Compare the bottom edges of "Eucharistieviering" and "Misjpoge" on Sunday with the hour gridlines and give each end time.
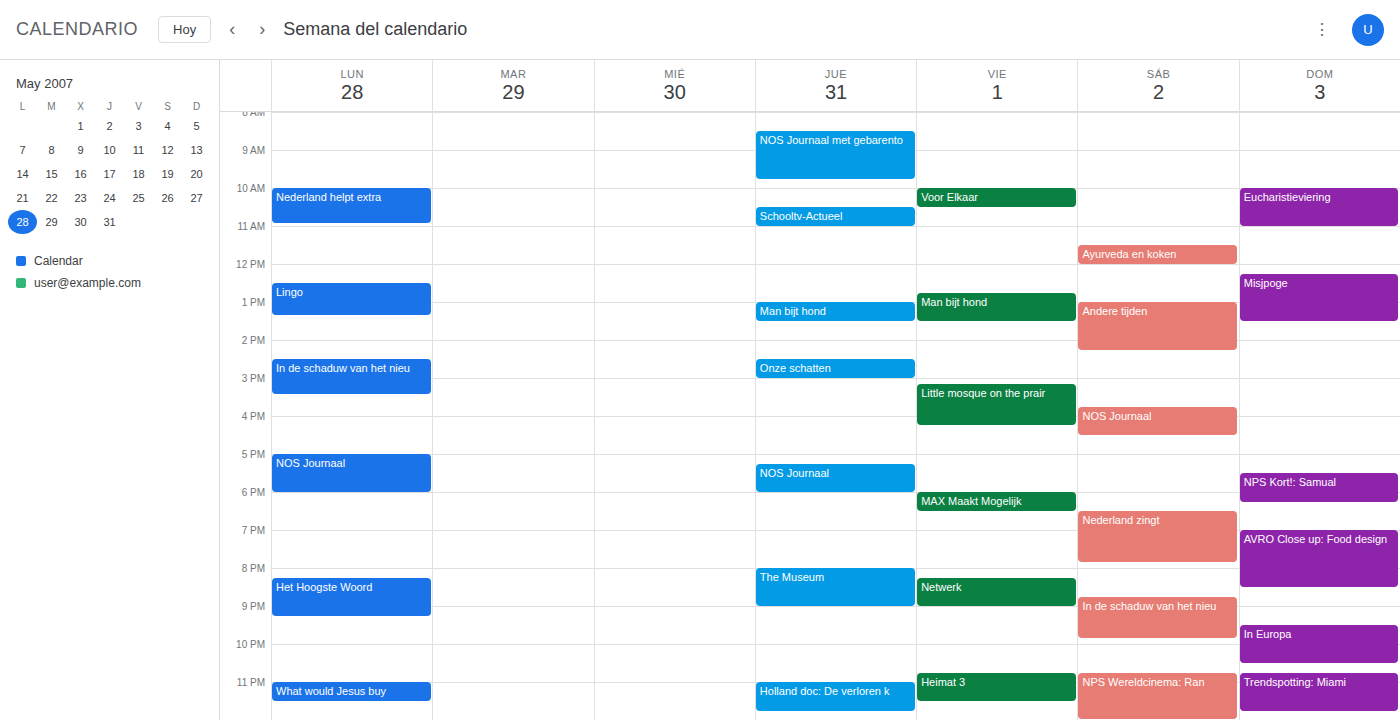
"Eucharistieviering": 11:00 AM, exactly on the 11 AM line. "Misjpoge": 1:30 PM, halfway between the 1 PM and 2 PM lines.